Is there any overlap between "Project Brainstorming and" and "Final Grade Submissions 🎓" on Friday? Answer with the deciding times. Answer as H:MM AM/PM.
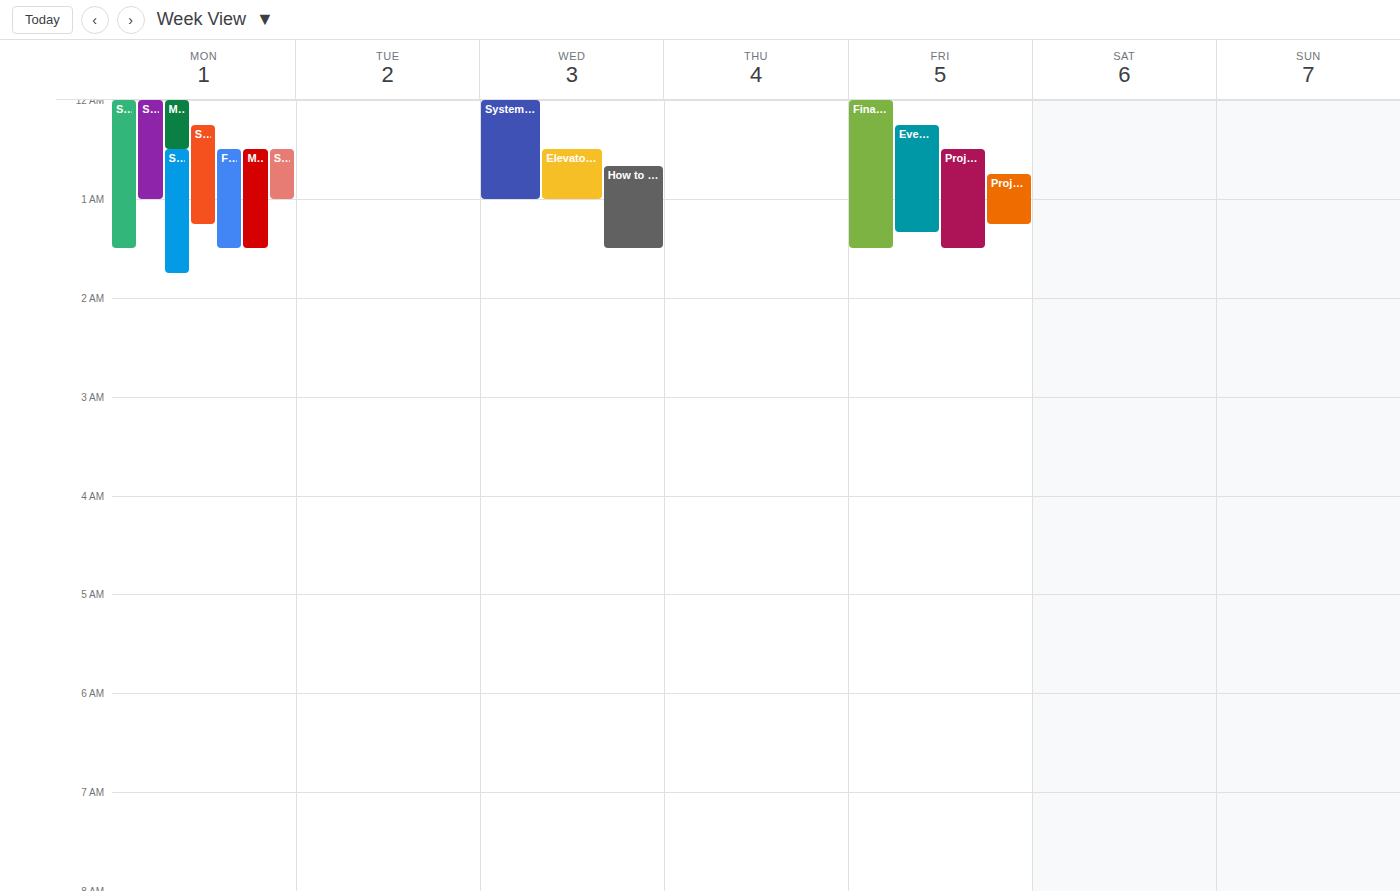
"Project Brainstorming and" runs 12:45 AM to 1:15 AM, inside "Final Grade Submissions 🎓" -- they overlap.